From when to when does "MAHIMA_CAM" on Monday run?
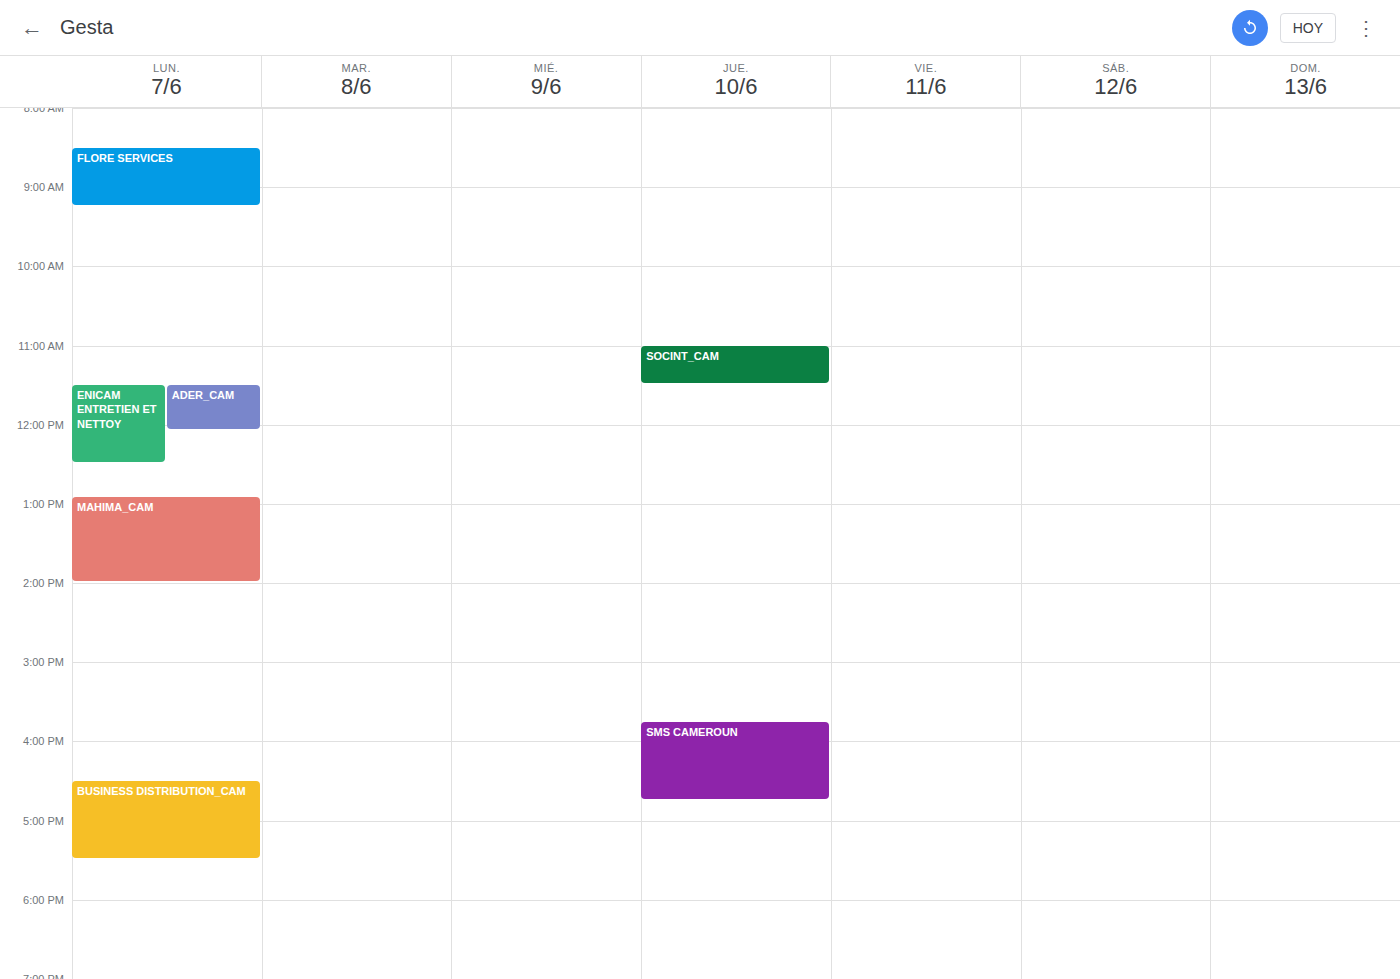
12:55 PM to 2:00 PM